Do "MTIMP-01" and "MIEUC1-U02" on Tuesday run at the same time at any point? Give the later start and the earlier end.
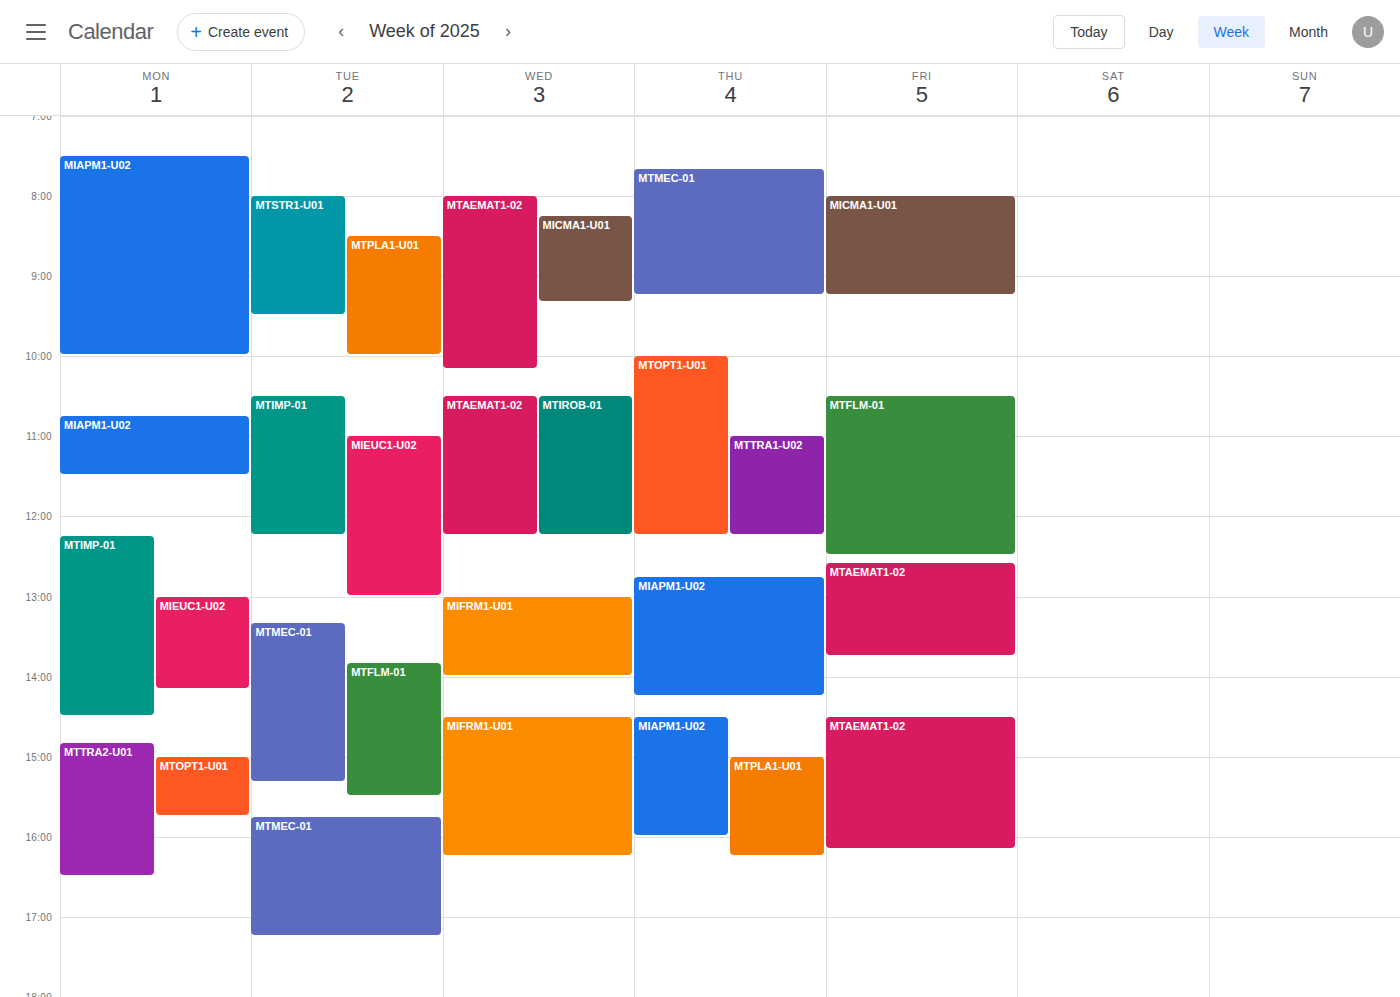
"MIEUC1-U02" starts at 11:00 AM, before "MTIMP-01" ends at 12:15 PM -- they overlap.